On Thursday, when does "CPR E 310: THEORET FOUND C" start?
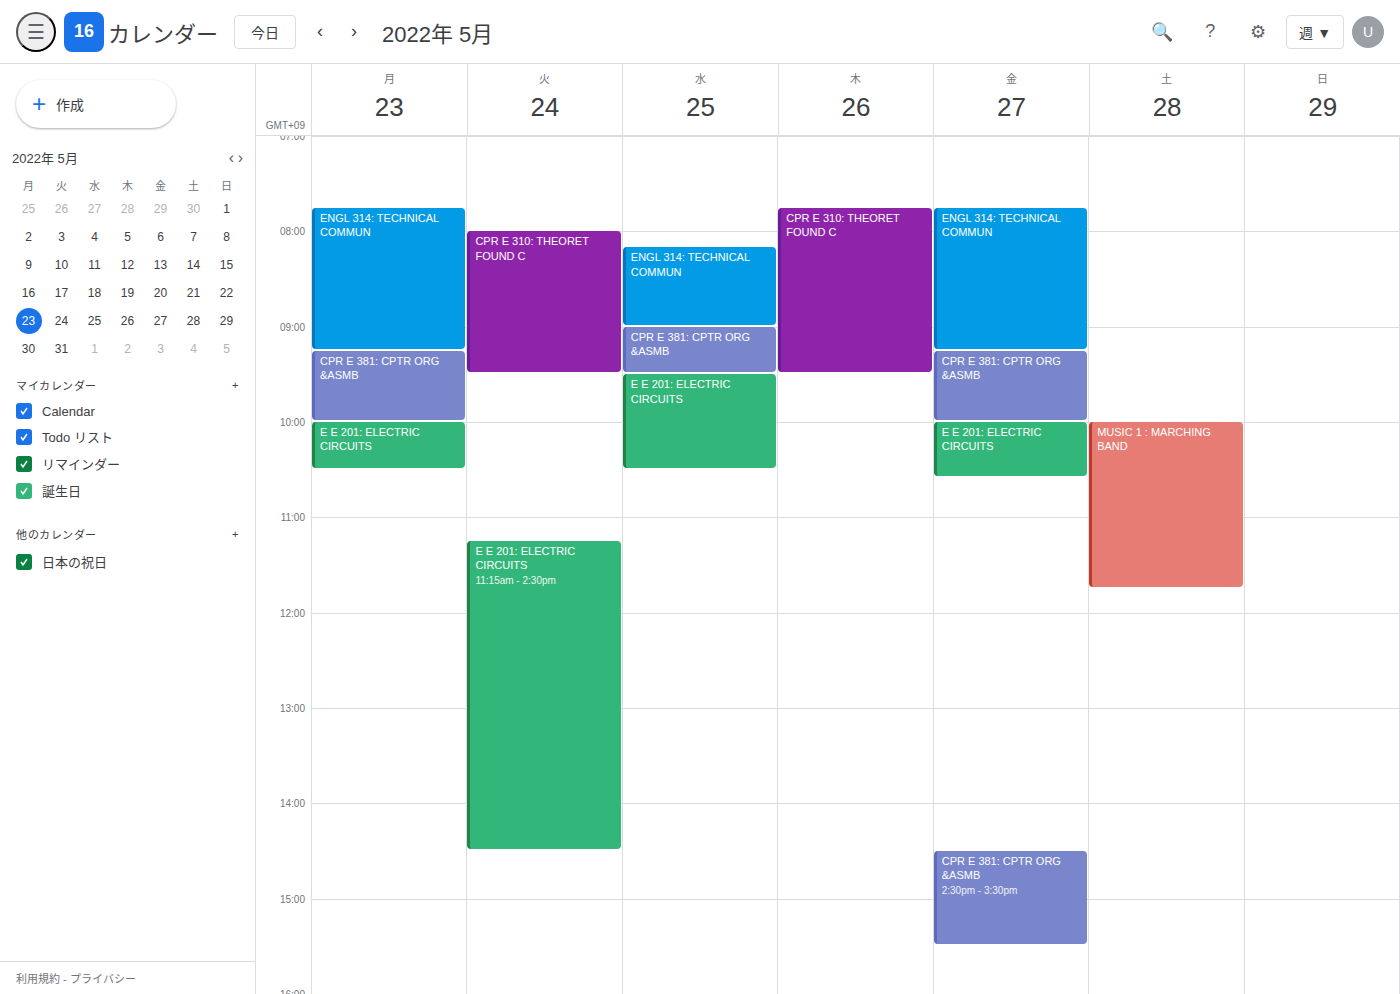
7:45 AM